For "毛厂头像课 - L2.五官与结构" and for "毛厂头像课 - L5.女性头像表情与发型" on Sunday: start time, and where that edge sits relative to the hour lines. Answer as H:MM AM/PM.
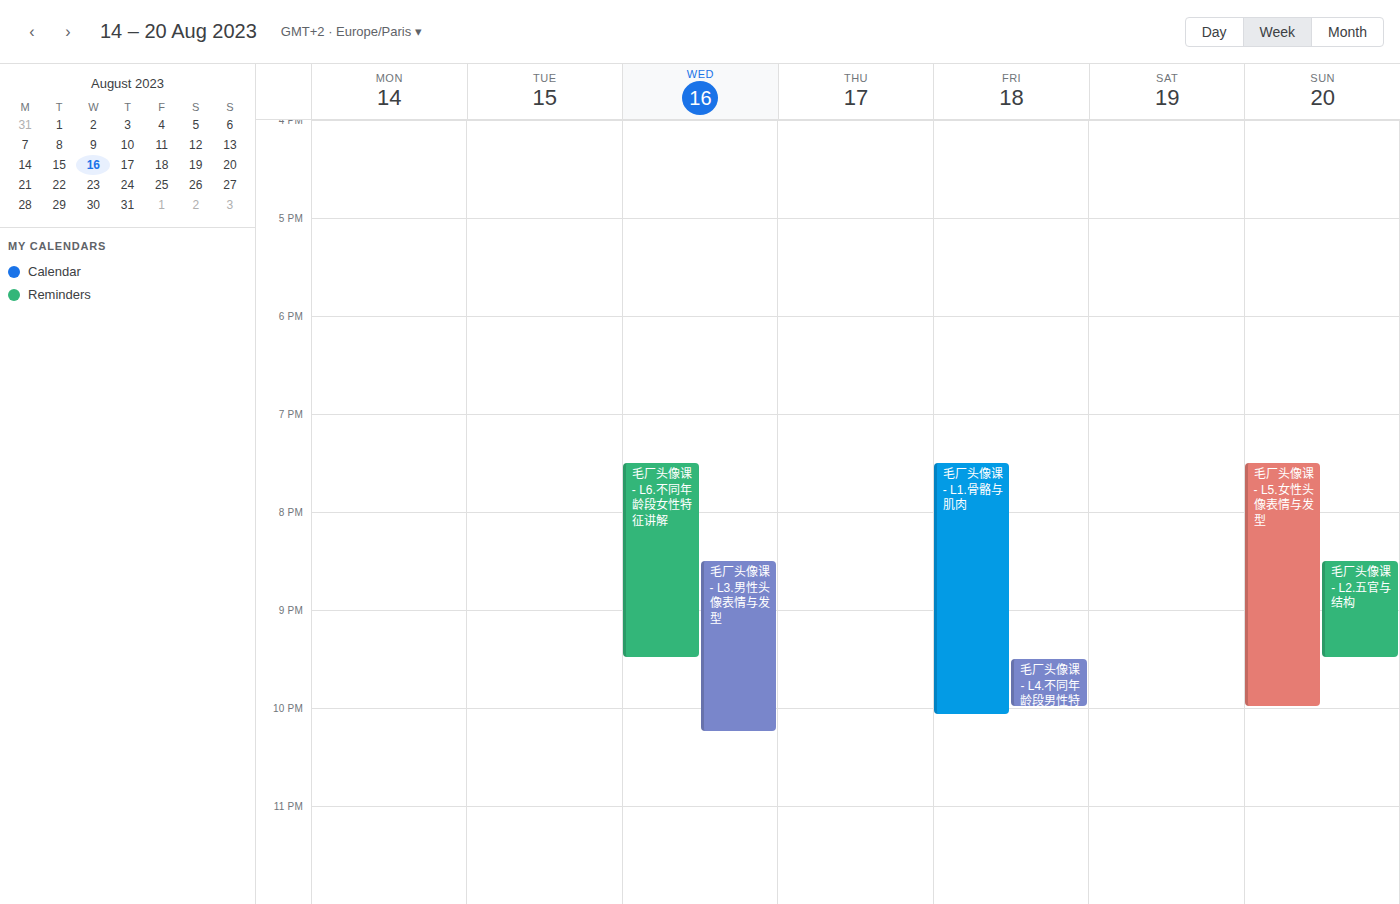
"毛厂头像课 - L2.五官与结构": 8:30 PM, halfway between the 8 PM and 9 PM lines. "毛厂头像课 - L5.女性头像表情与发型": 7:30 PM, halfway between the 7 PM and 8 PM lines.